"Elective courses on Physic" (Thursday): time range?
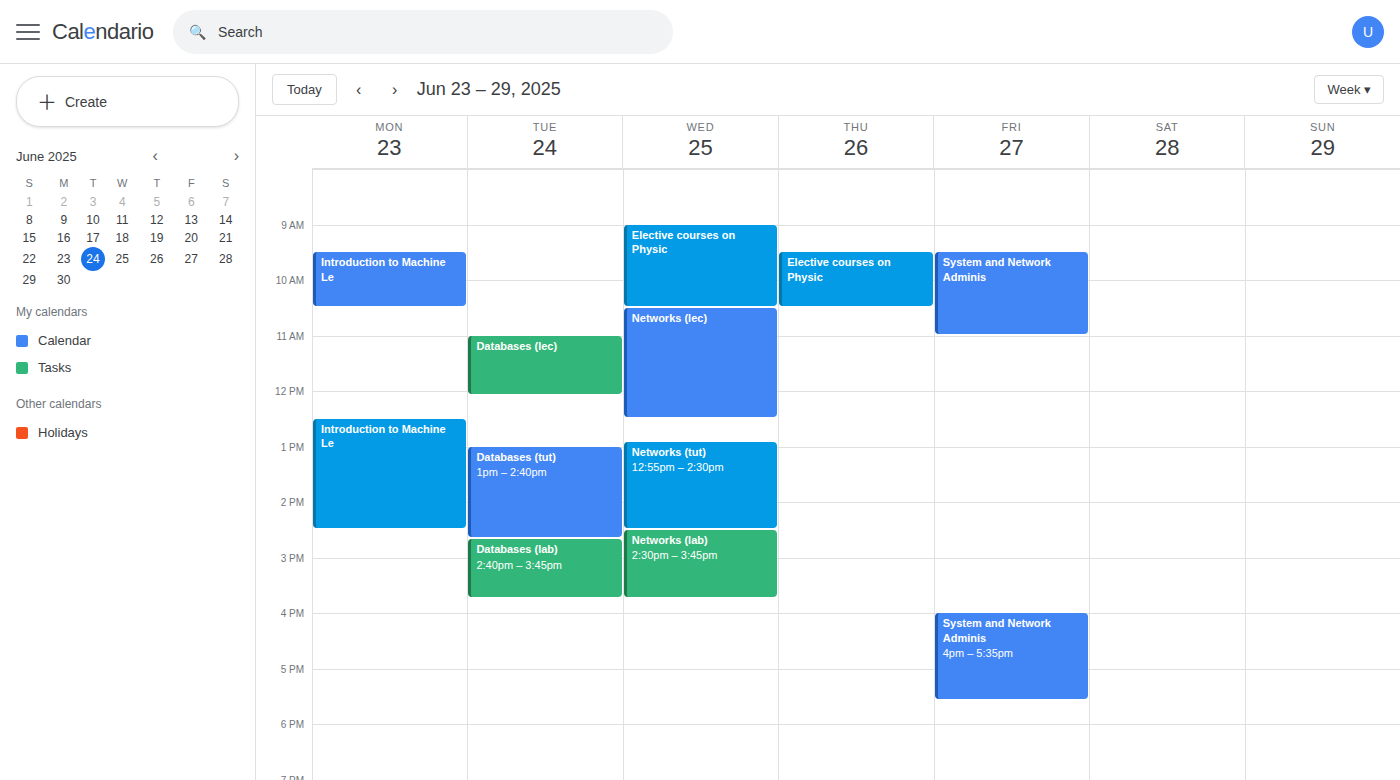
9:30 AM to 10:30 AM